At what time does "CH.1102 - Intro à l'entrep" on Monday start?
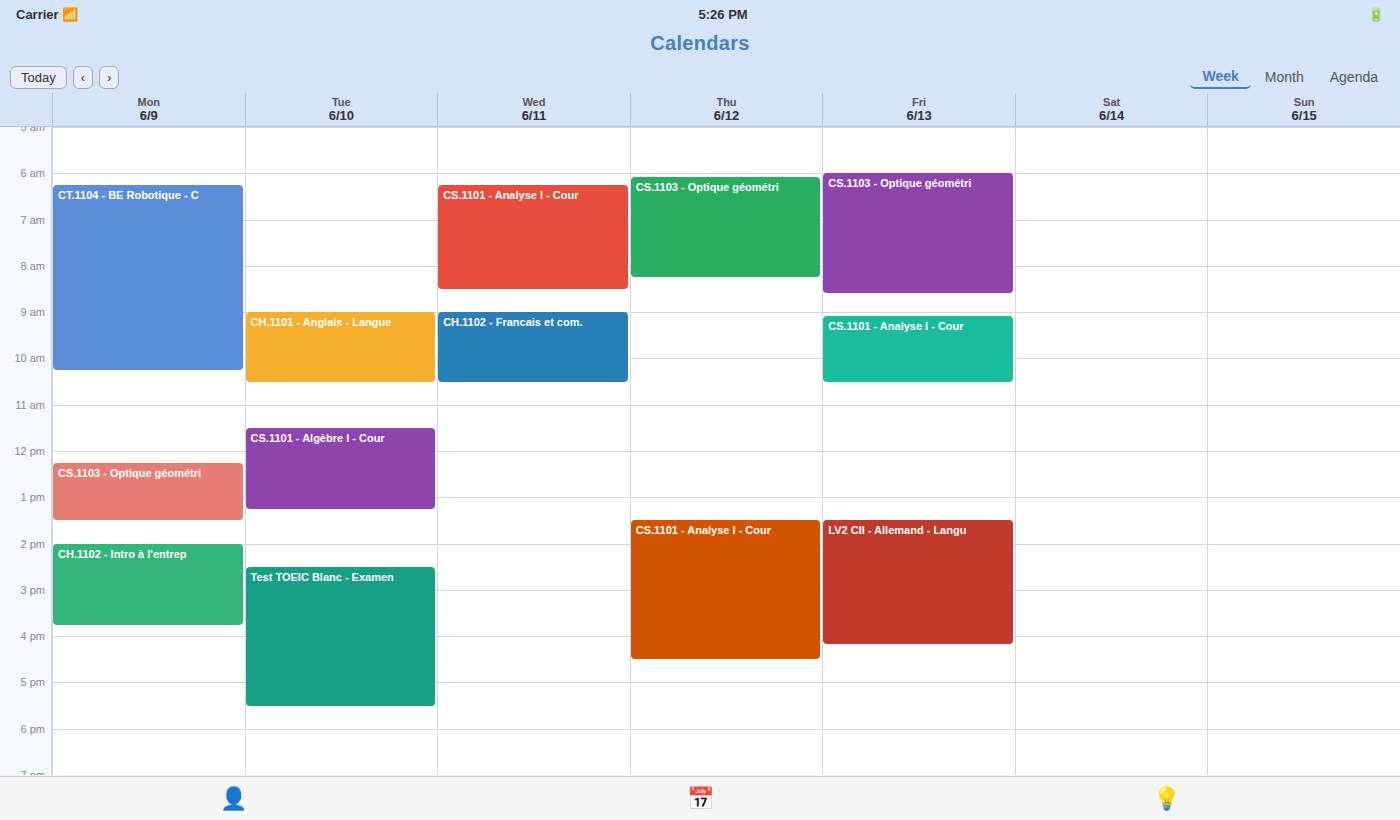
14:00